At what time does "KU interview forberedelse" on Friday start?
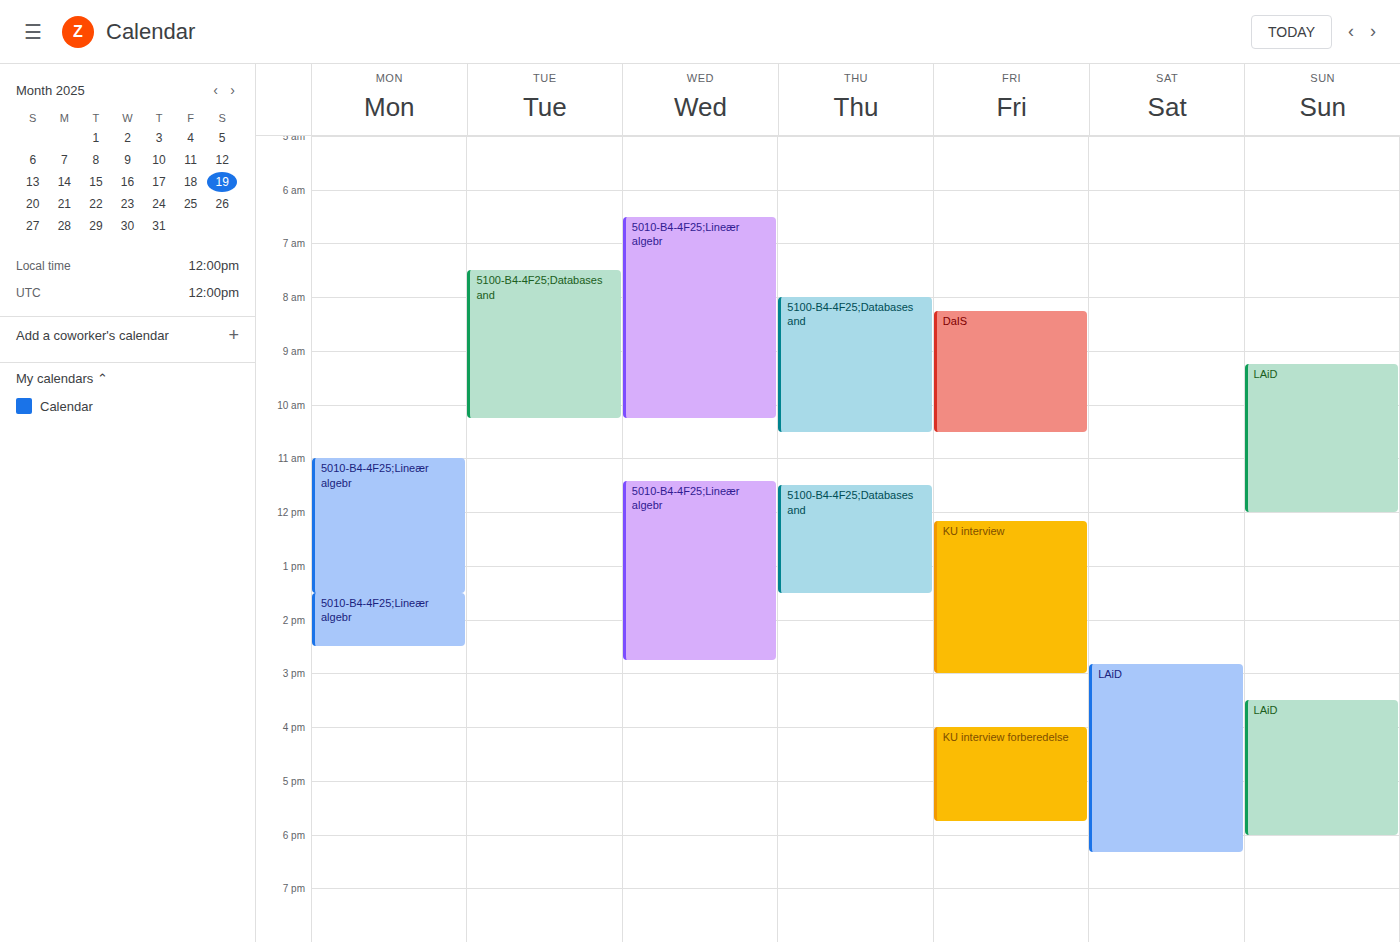
16:00